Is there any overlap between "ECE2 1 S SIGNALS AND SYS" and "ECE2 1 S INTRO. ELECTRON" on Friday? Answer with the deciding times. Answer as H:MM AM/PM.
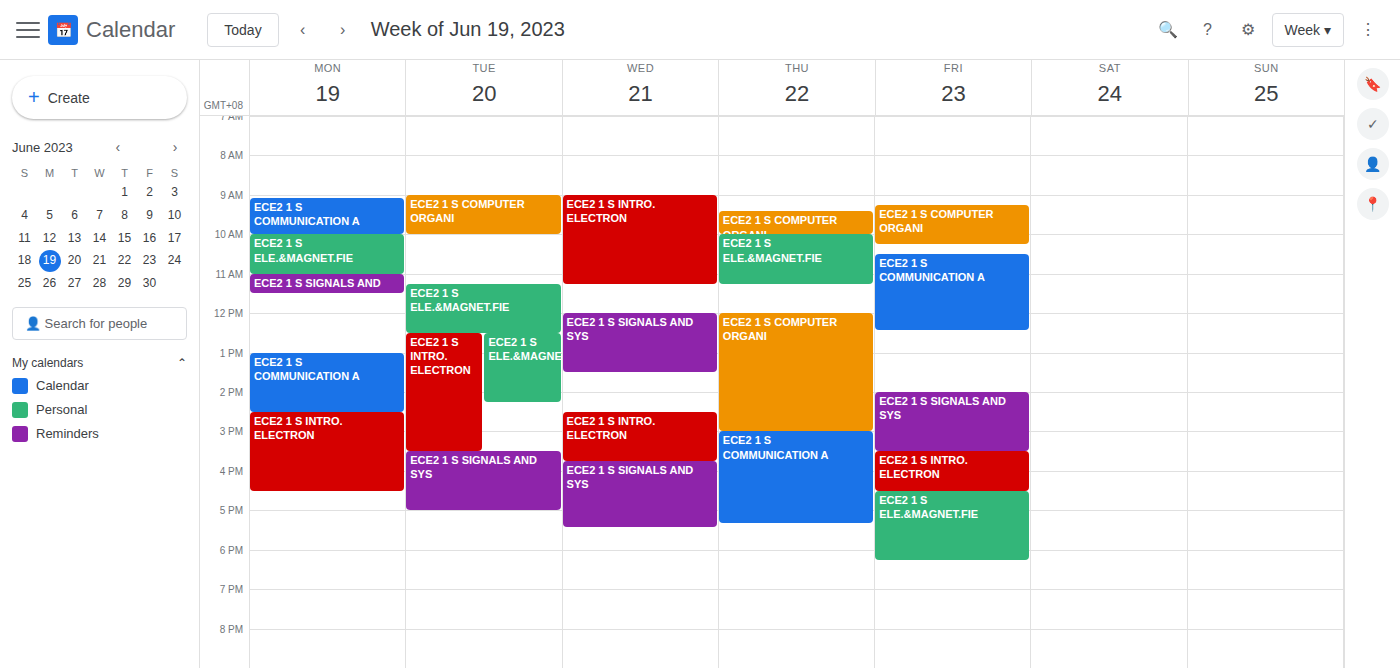
"ECE2 1 S SIGNALS AND SYS" ends at 3:30 PM, exactly when "ECE2 1 S INTRO. ELECTRON" starts -- they touch but do not overlap.